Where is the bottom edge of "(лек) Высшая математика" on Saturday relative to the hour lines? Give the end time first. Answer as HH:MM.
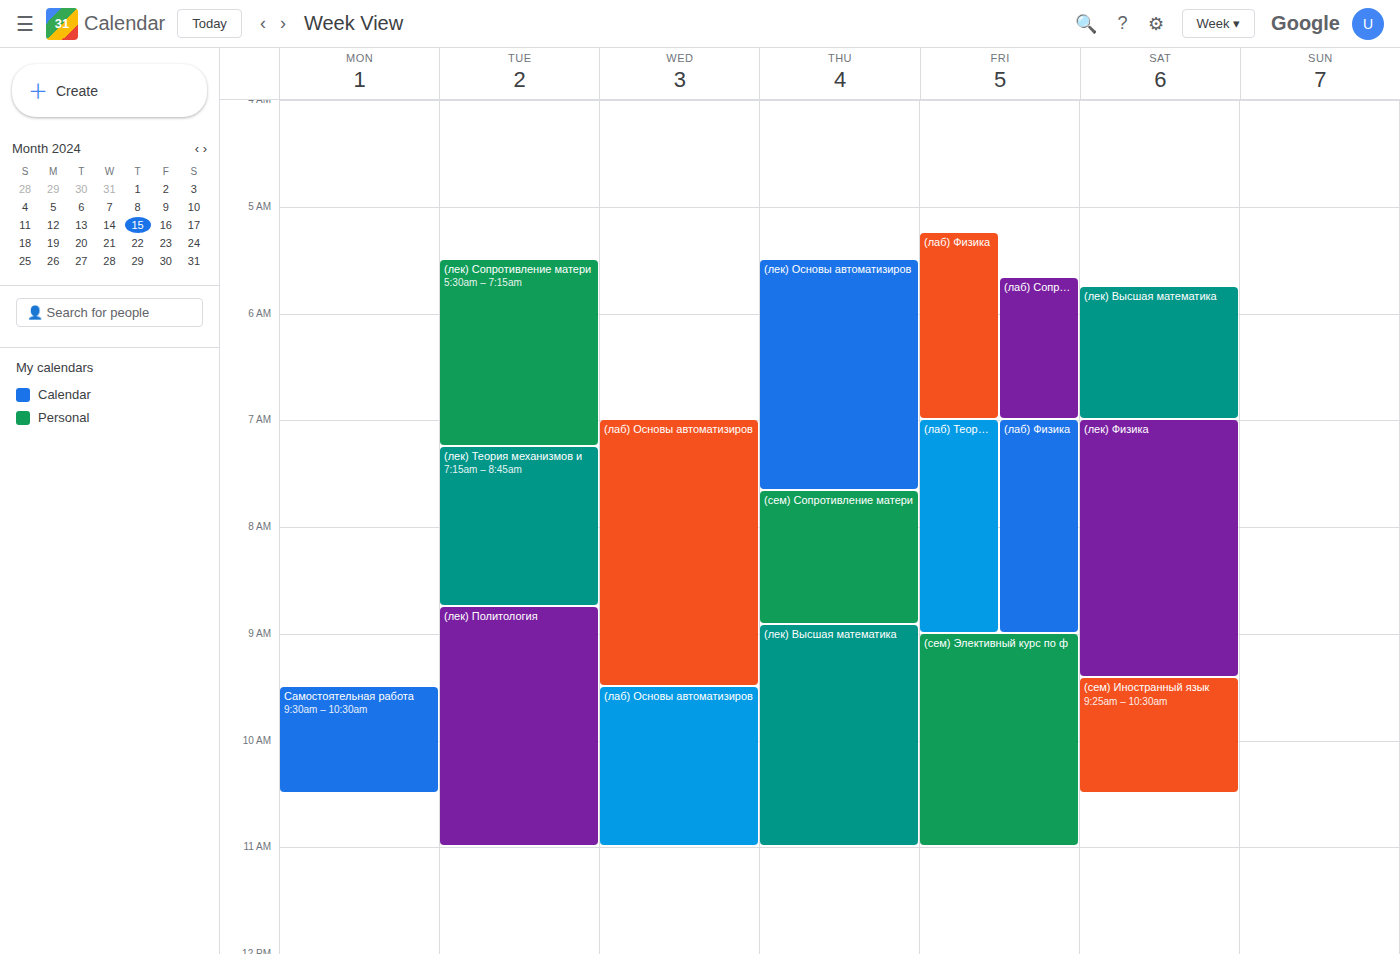
07:00 -- exactly on the 07:00 line.